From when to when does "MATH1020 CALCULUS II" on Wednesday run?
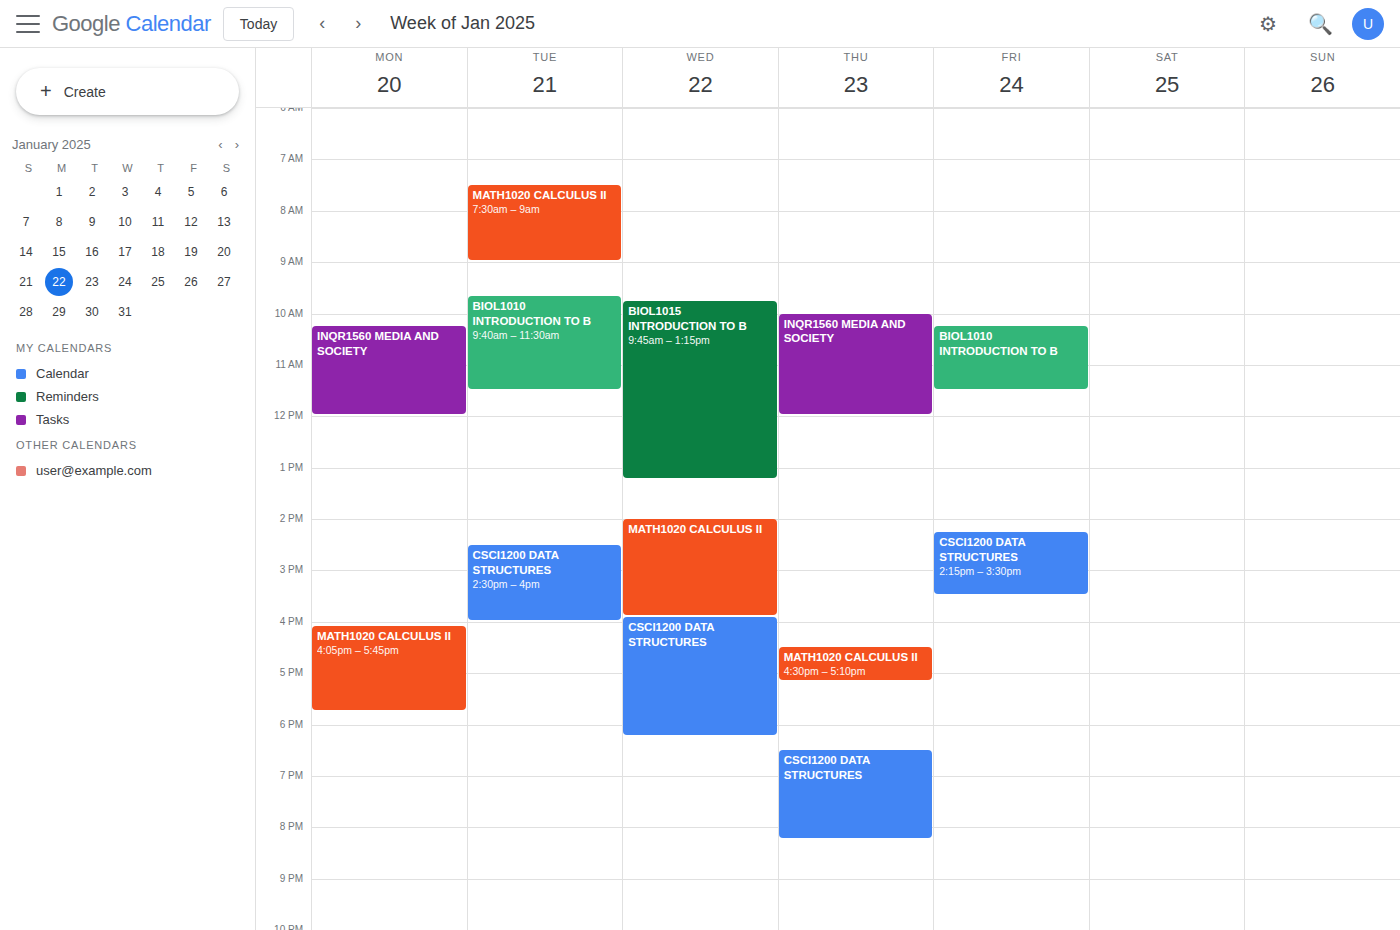
14:00 to 15:55